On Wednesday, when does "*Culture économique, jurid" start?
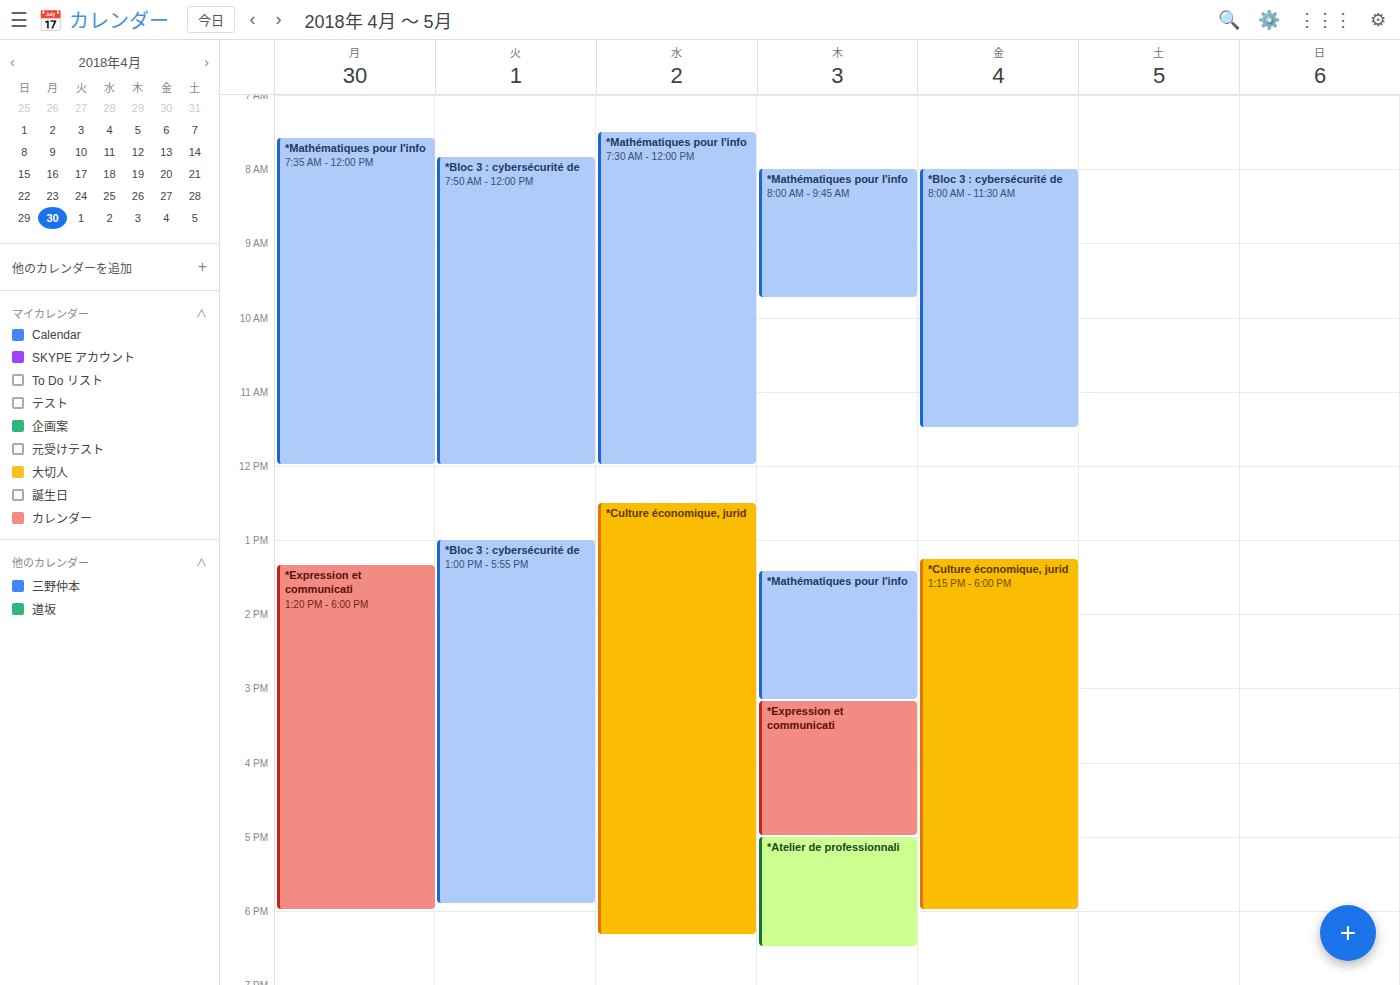
12:30 PM